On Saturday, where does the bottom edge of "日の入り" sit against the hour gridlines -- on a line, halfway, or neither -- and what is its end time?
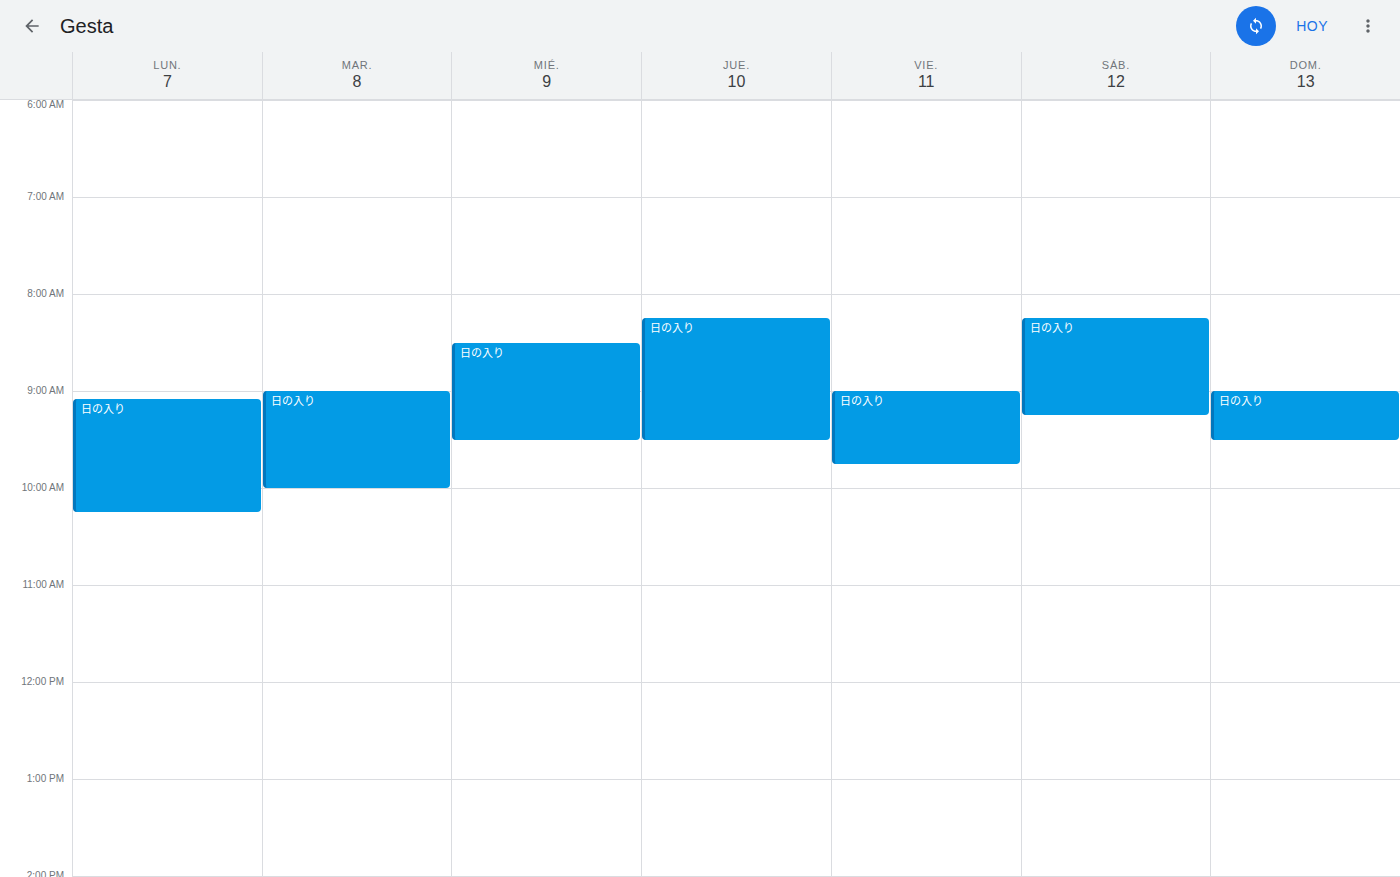
9:15 AM -- neither: a quarter of the way from the 9 AM line to the 10 AM line.